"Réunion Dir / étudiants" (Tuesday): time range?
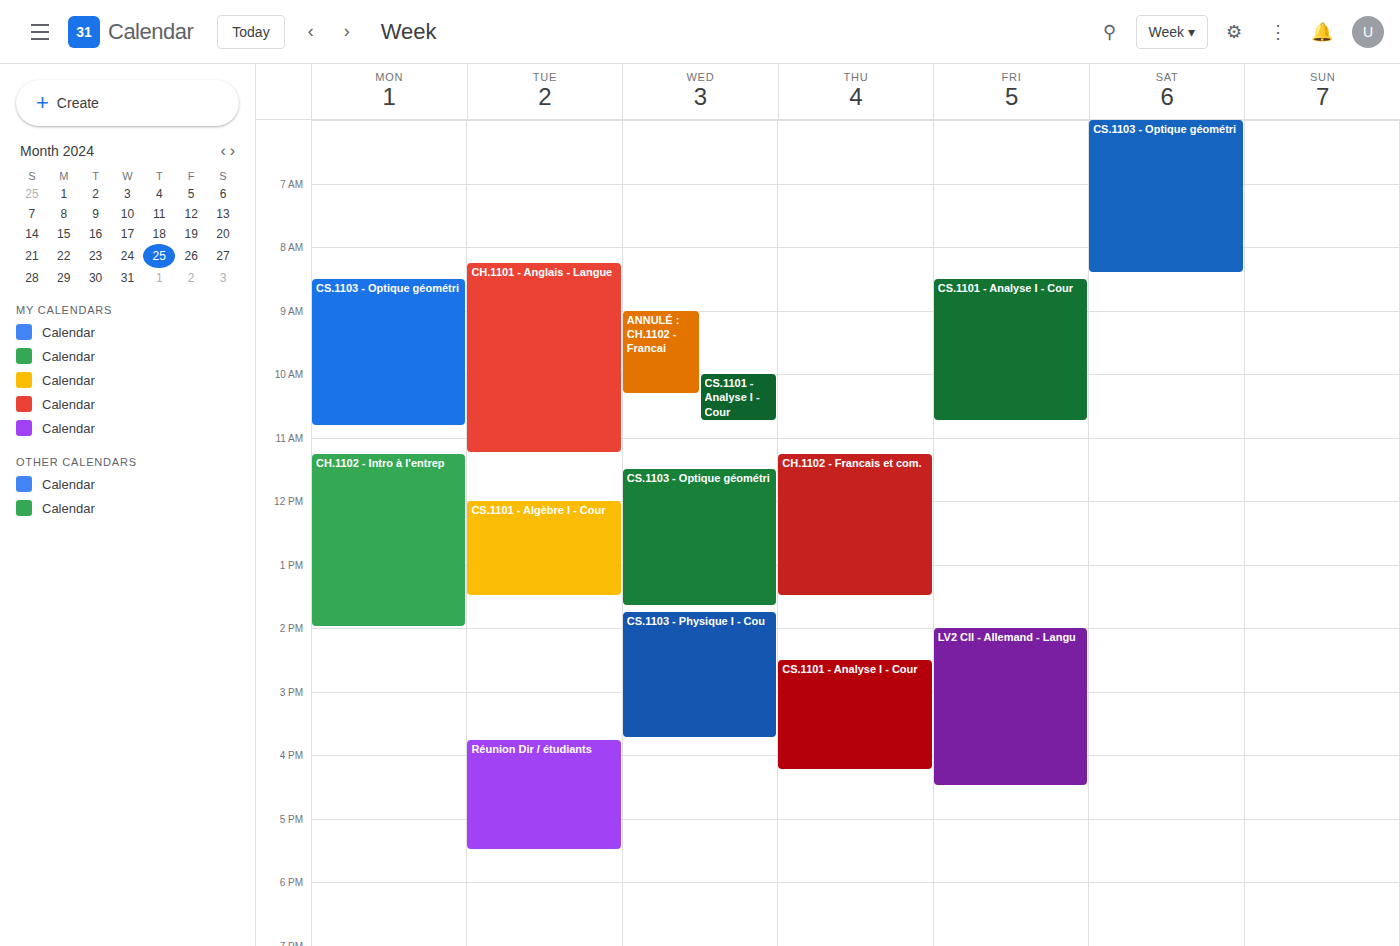
3:45 PM to 5:30 PM